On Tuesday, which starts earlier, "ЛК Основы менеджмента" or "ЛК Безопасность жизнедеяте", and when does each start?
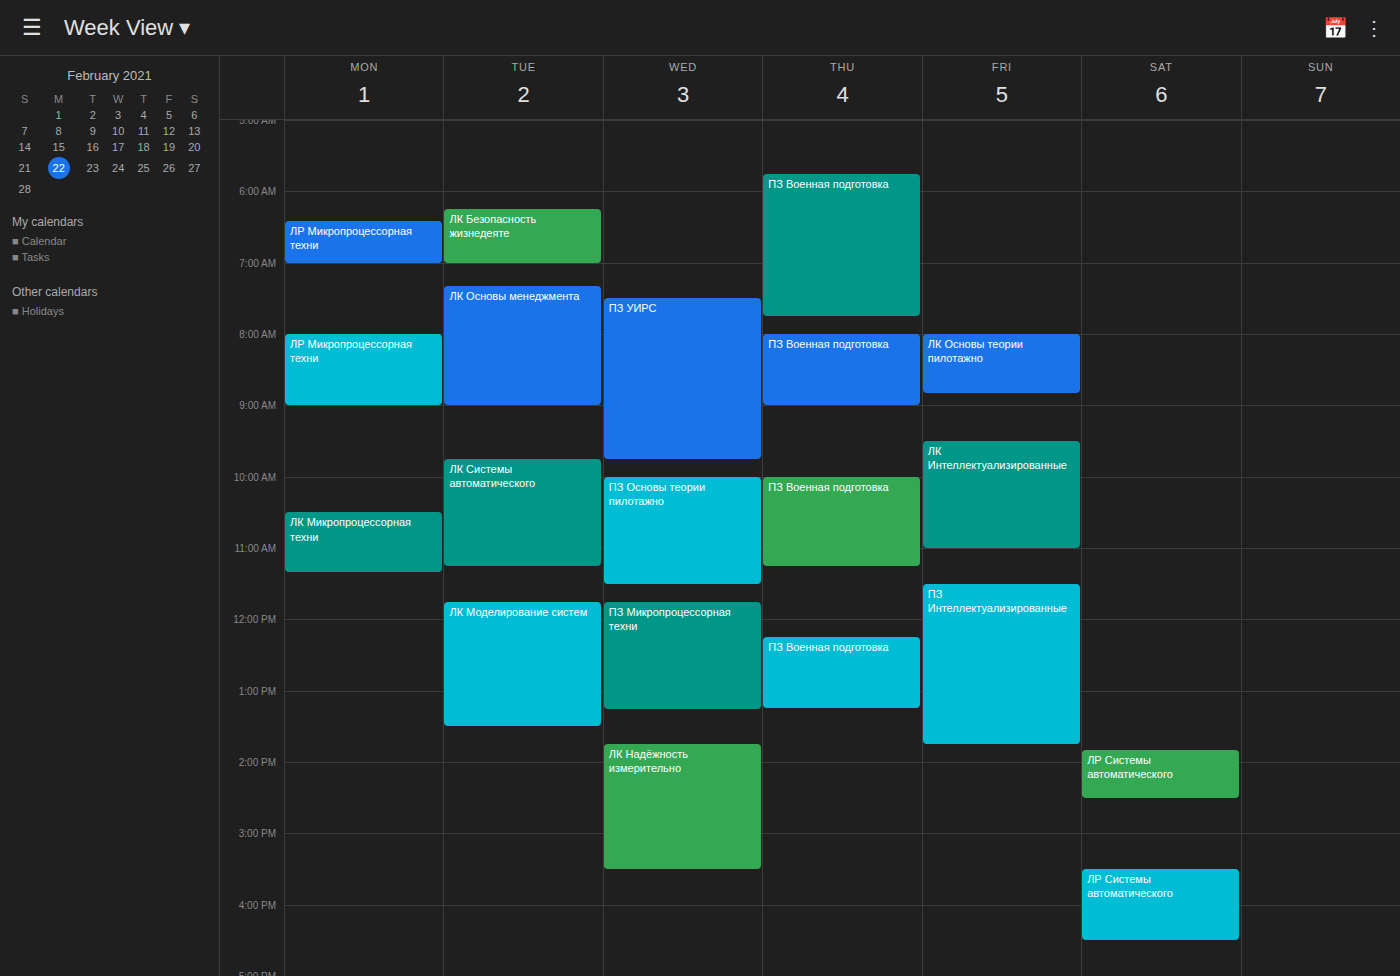
"ЛК Безопасность жизнедеяте" 6:15 AM; "ЛК Основы менеджмента" 7:20 AM.